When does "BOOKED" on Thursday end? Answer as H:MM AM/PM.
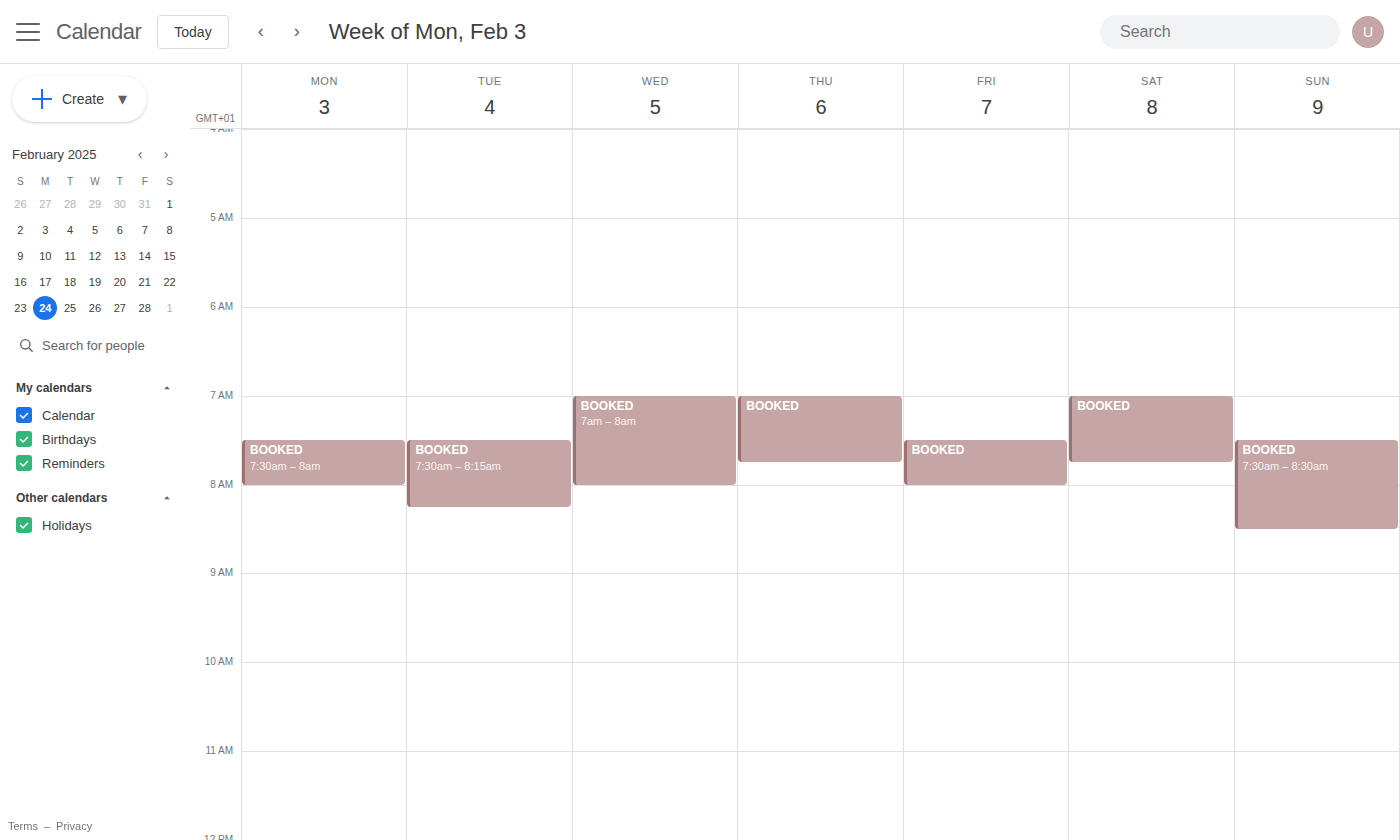
7:45 AM